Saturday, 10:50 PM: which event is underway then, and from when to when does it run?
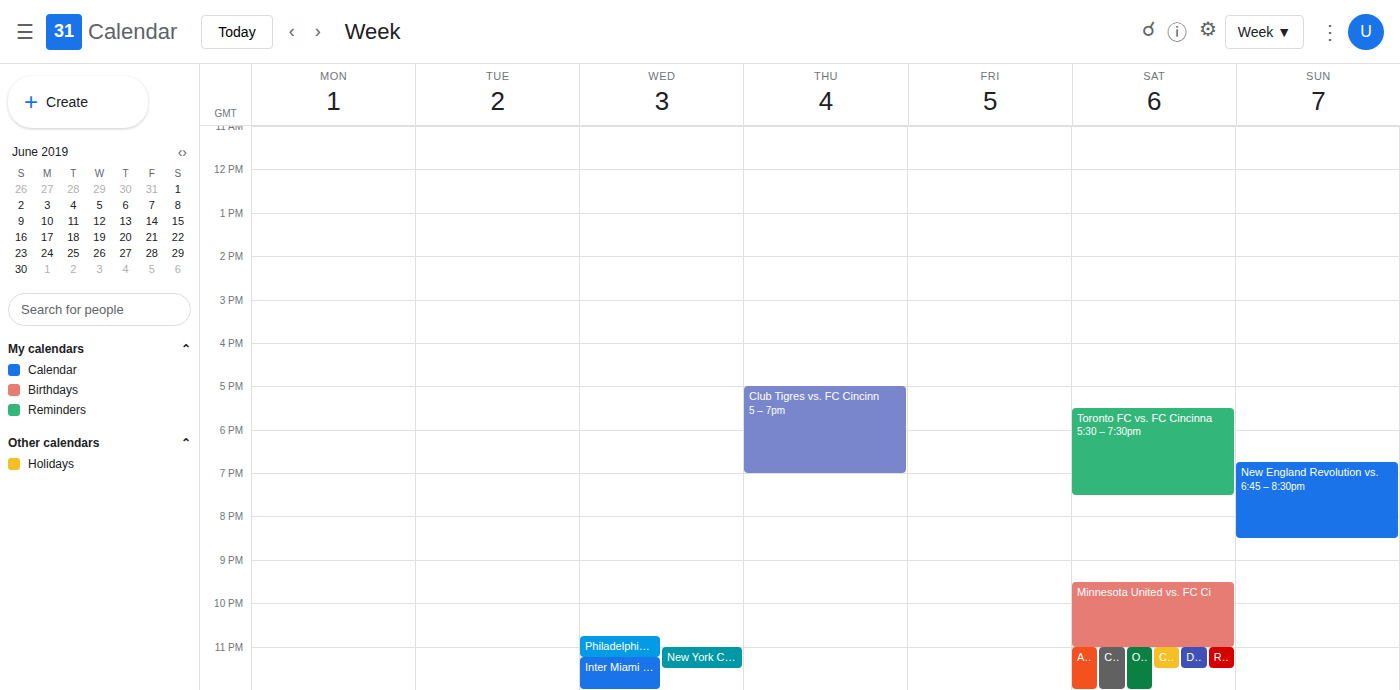
"Minnesota United vs. FC Ci", 9:30 PM to 11:00 PM